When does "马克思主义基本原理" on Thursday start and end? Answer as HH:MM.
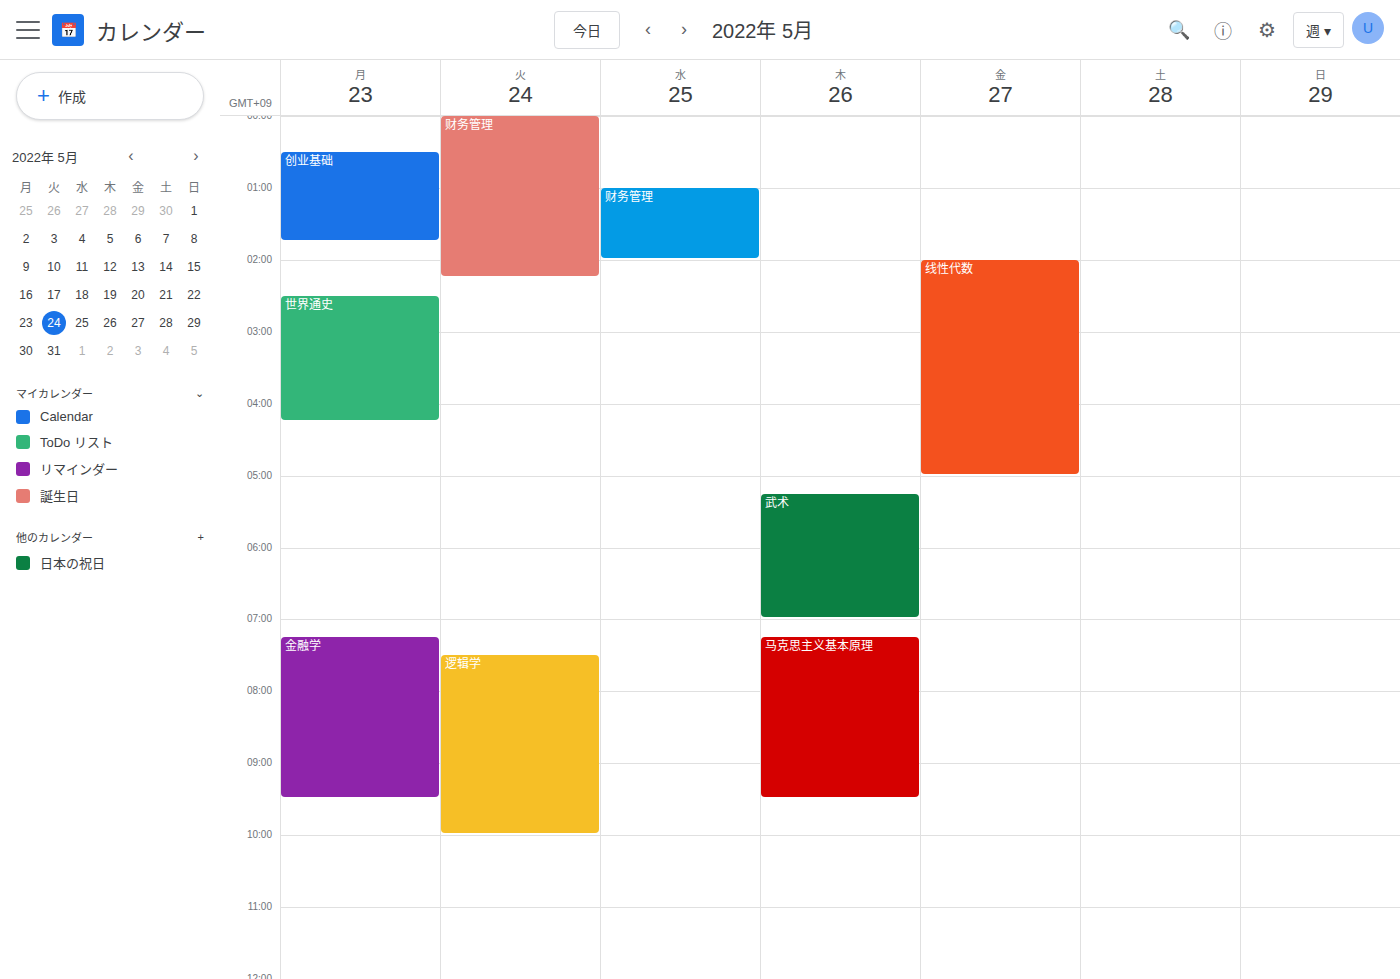
07:15 to 09:30